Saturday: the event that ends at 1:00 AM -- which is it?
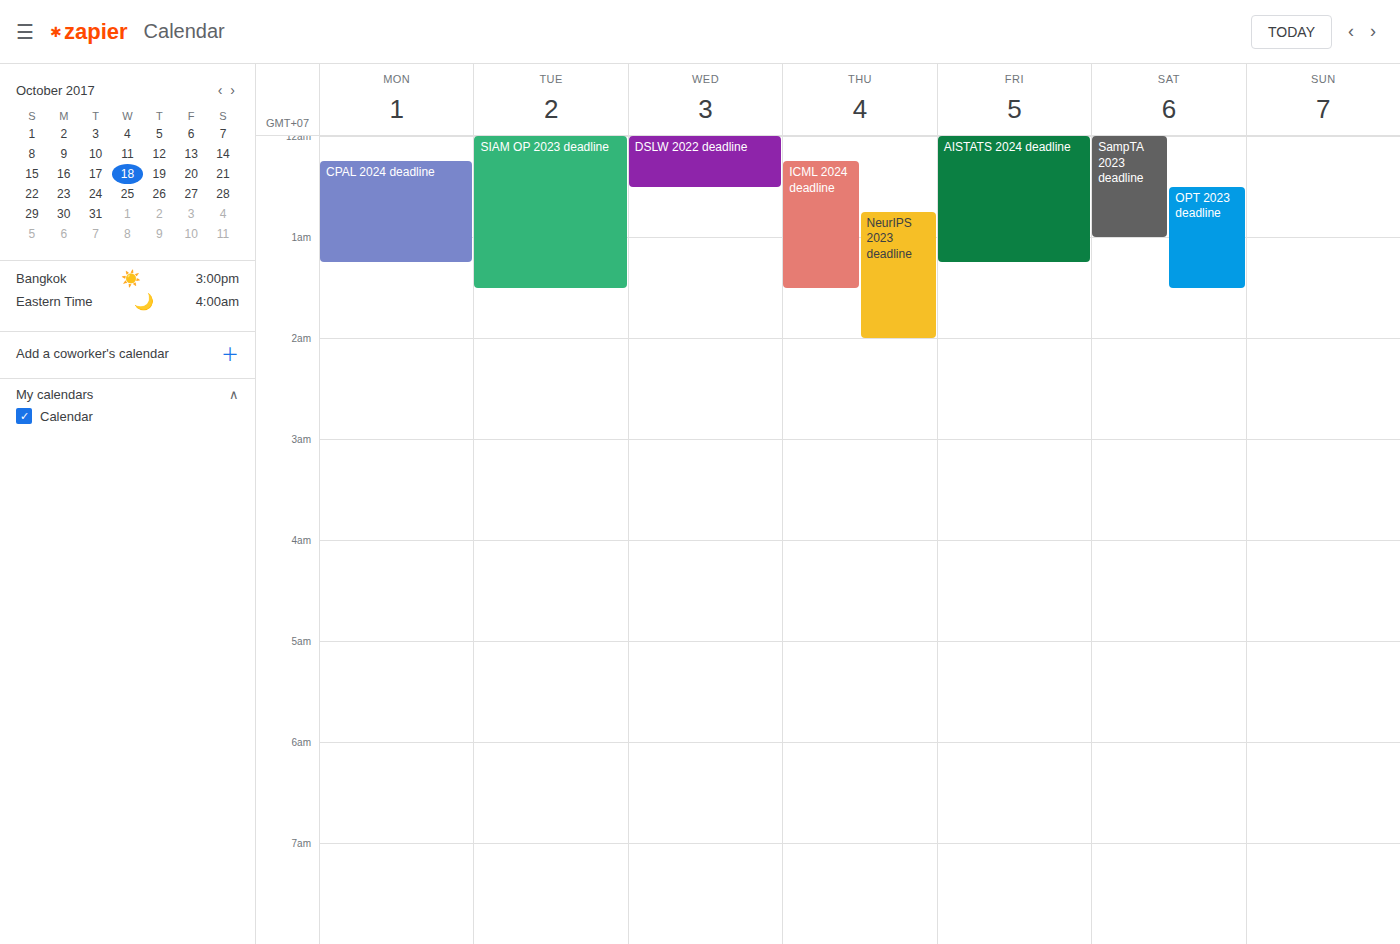
"SampTA 2023 deadline"